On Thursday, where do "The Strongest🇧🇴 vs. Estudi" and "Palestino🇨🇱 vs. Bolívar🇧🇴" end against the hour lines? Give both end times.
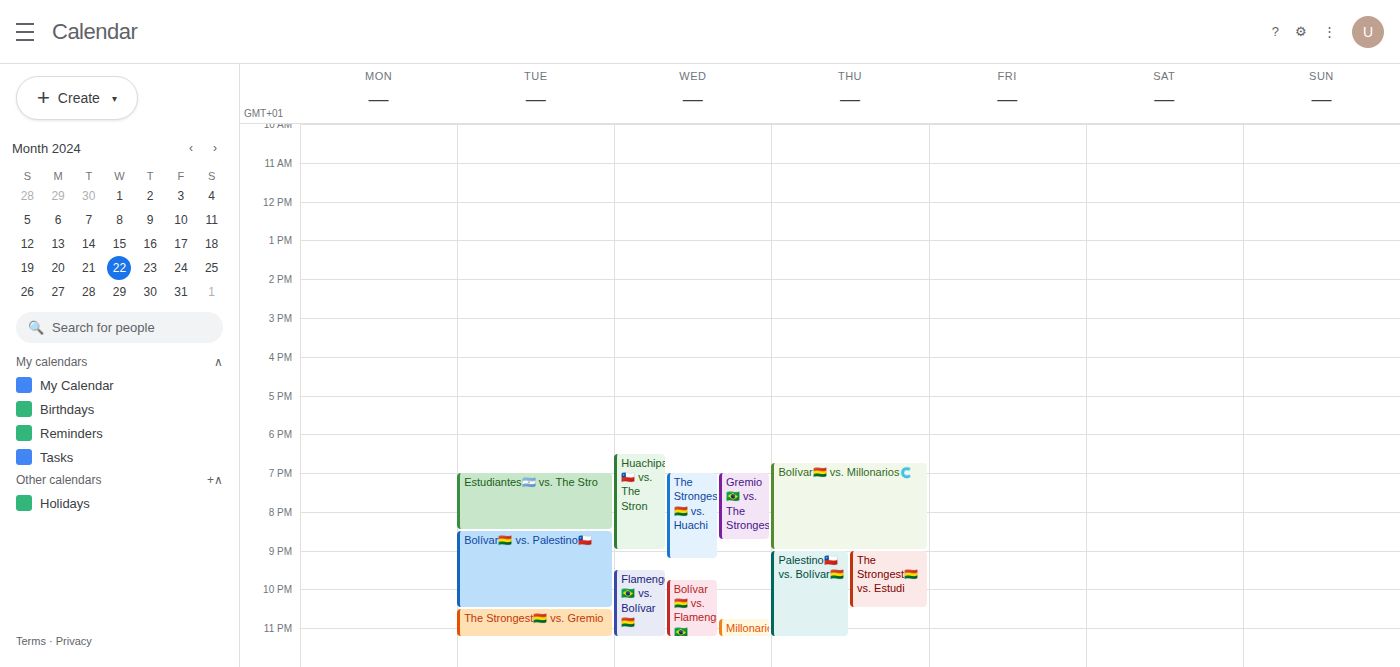
"The Strongest🇧🇴 vs. Estudi": 10:30 PM, halfway between the 10 PM and 11 PM lines. "Palestino🇨🇱 vs. Bolívar🇧🇴": 11:15 PM, neither: a quarter of the way from the 11 PM line to the 12 AM line.